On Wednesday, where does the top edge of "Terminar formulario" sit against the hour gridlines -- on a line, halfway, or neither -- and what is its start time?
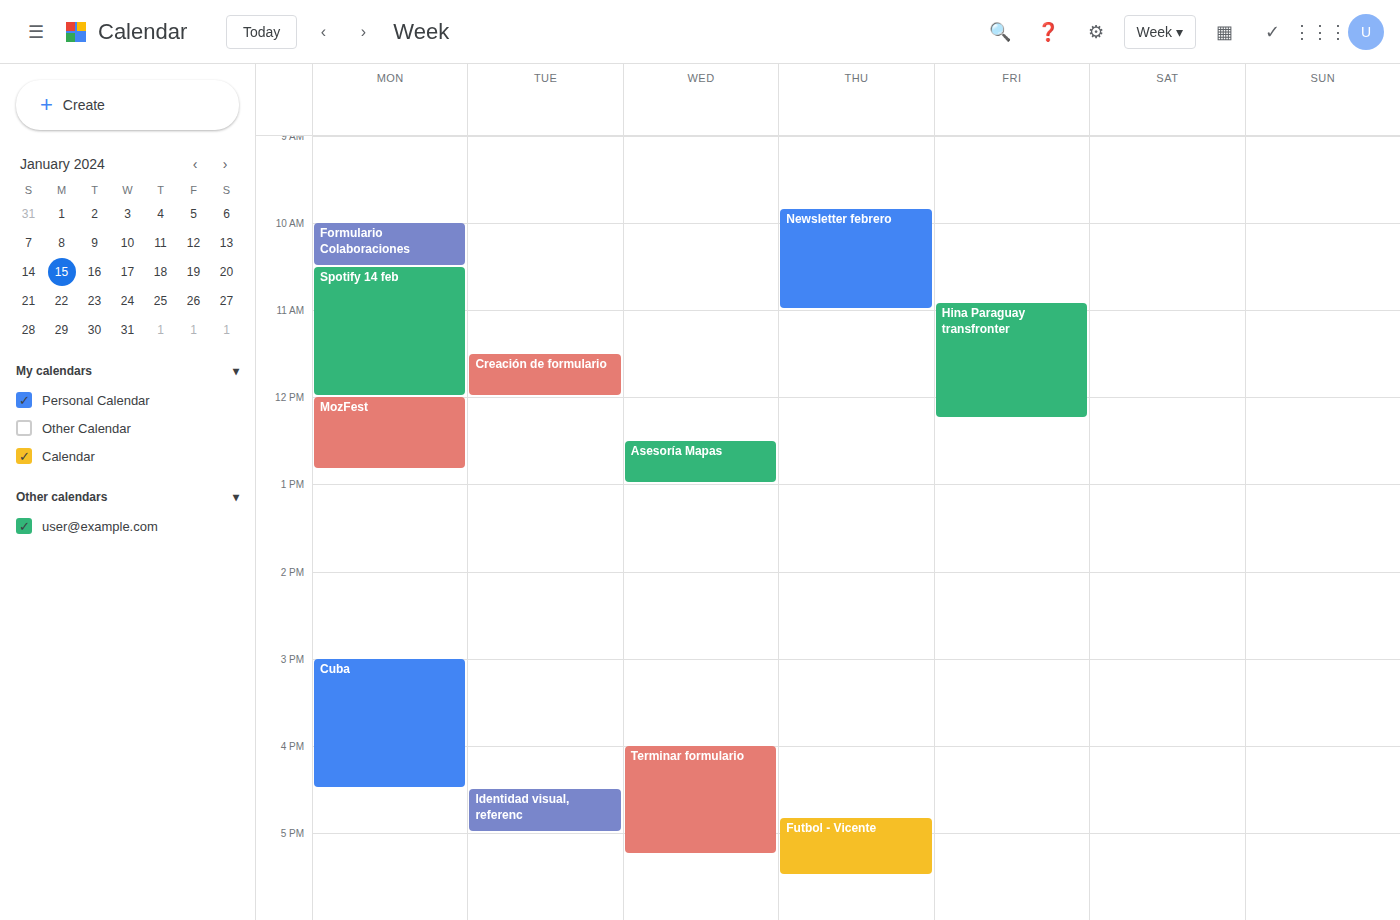
4:00 PM -- exactly on the 4 PM line.